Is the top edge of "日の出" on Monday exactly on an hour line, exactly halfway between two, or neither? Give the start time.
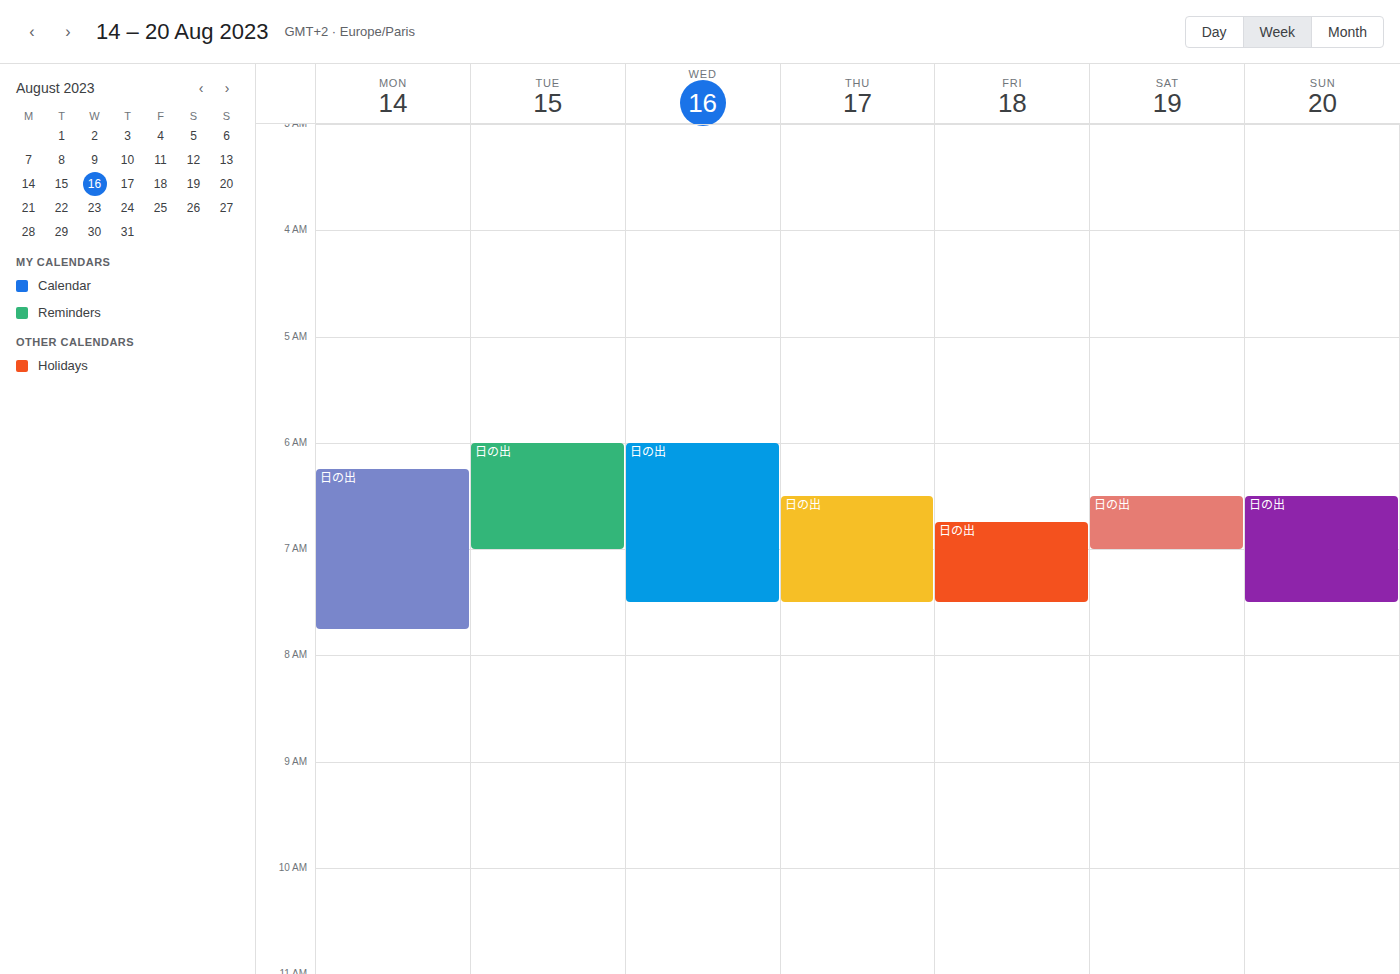
6:15 AM -- neither: a quarter of the way from the 6 AM line to the 7 AM line.